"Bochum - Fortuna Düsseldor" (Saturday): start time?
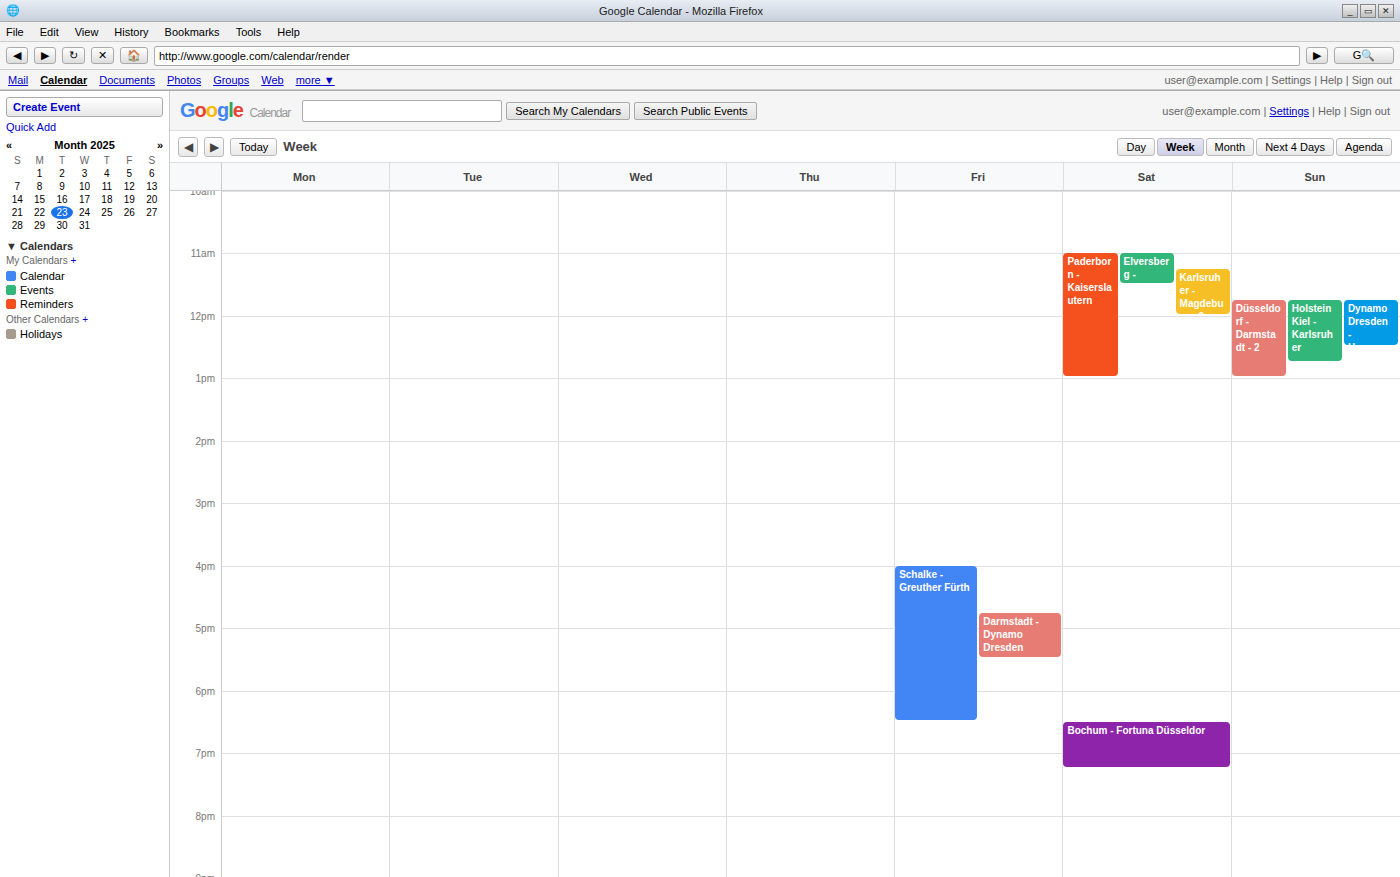
6:30 PM